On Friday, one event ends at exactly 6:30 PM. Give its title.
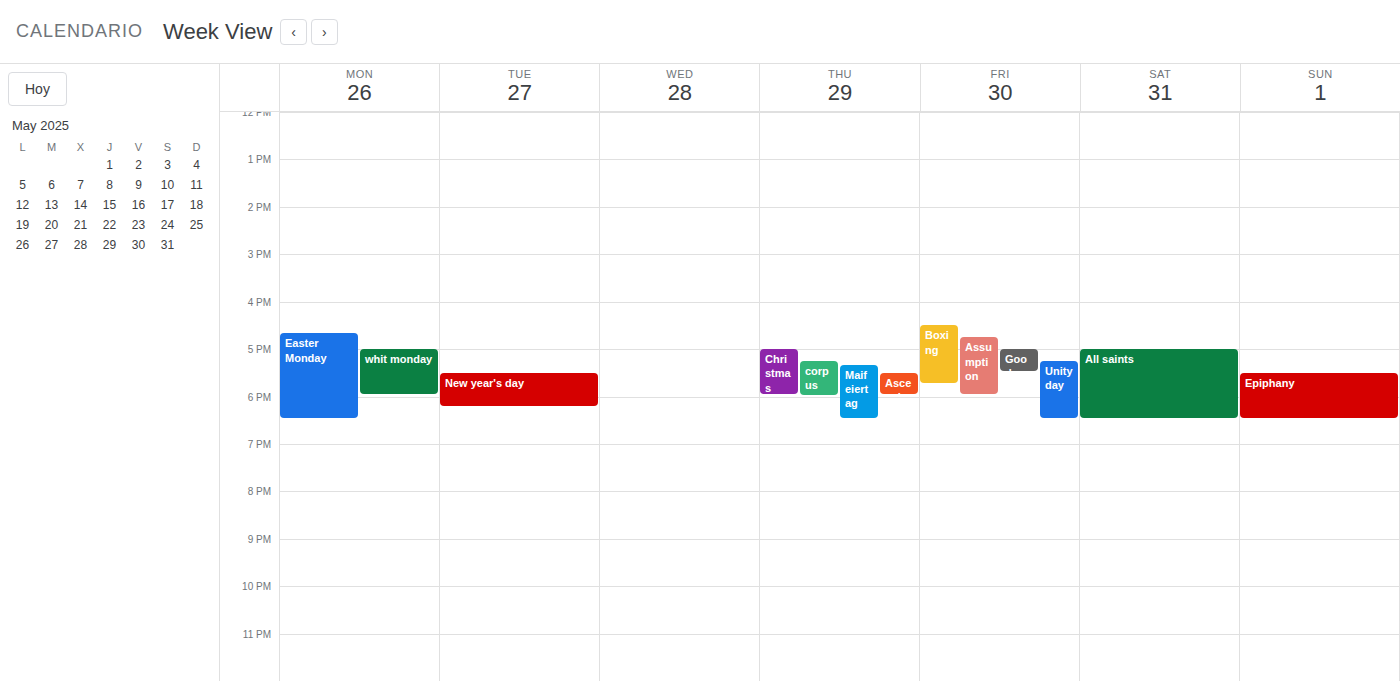
"Unity day"